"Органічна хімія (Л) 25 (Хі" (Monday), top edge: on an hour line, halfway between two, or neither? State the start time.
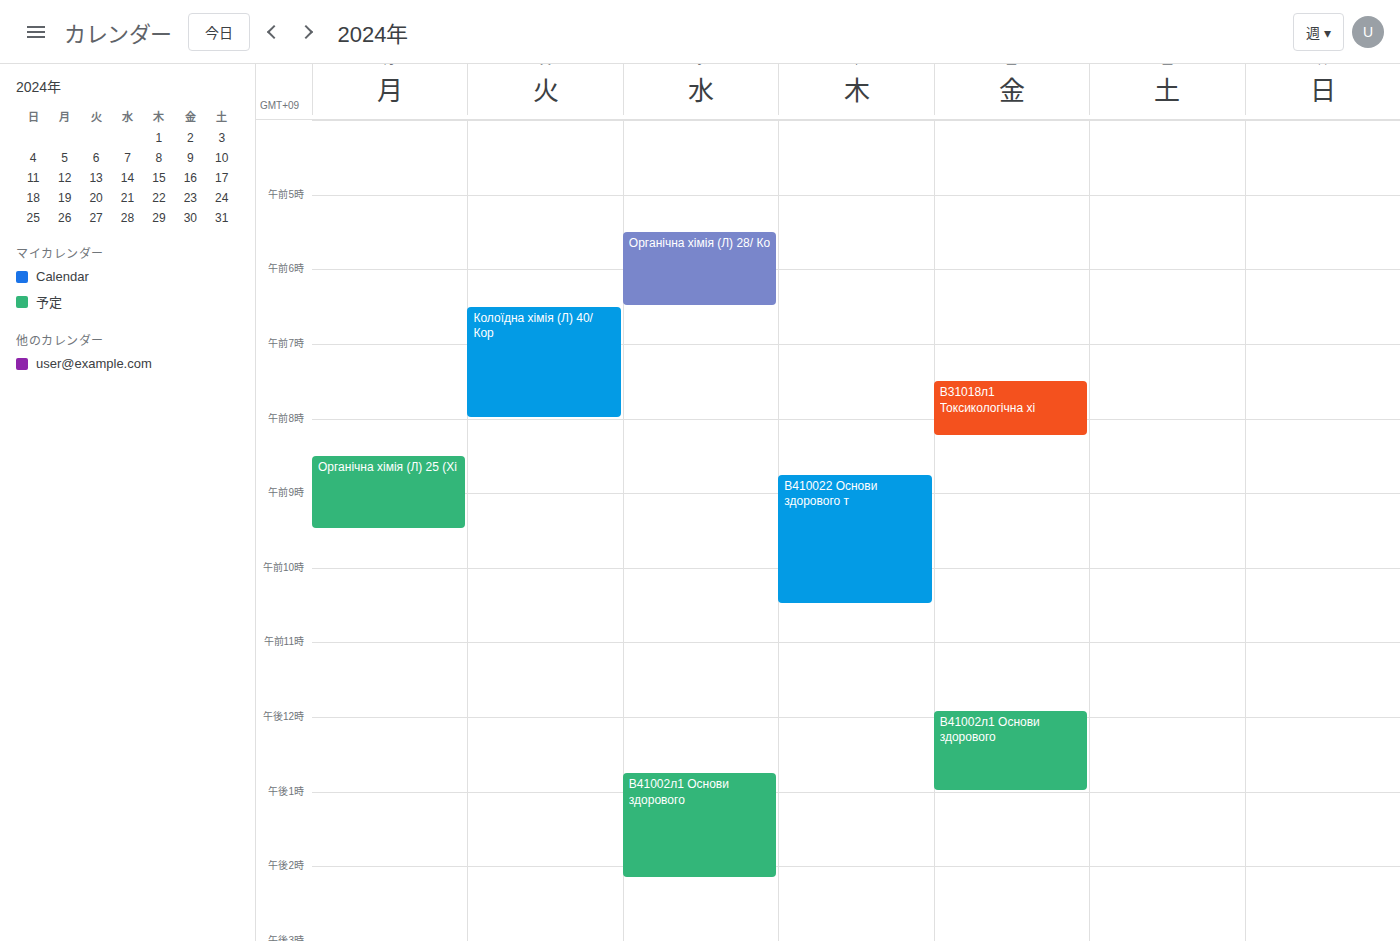
08:30 -- halfway between the 08:00 and 09:00 lines.